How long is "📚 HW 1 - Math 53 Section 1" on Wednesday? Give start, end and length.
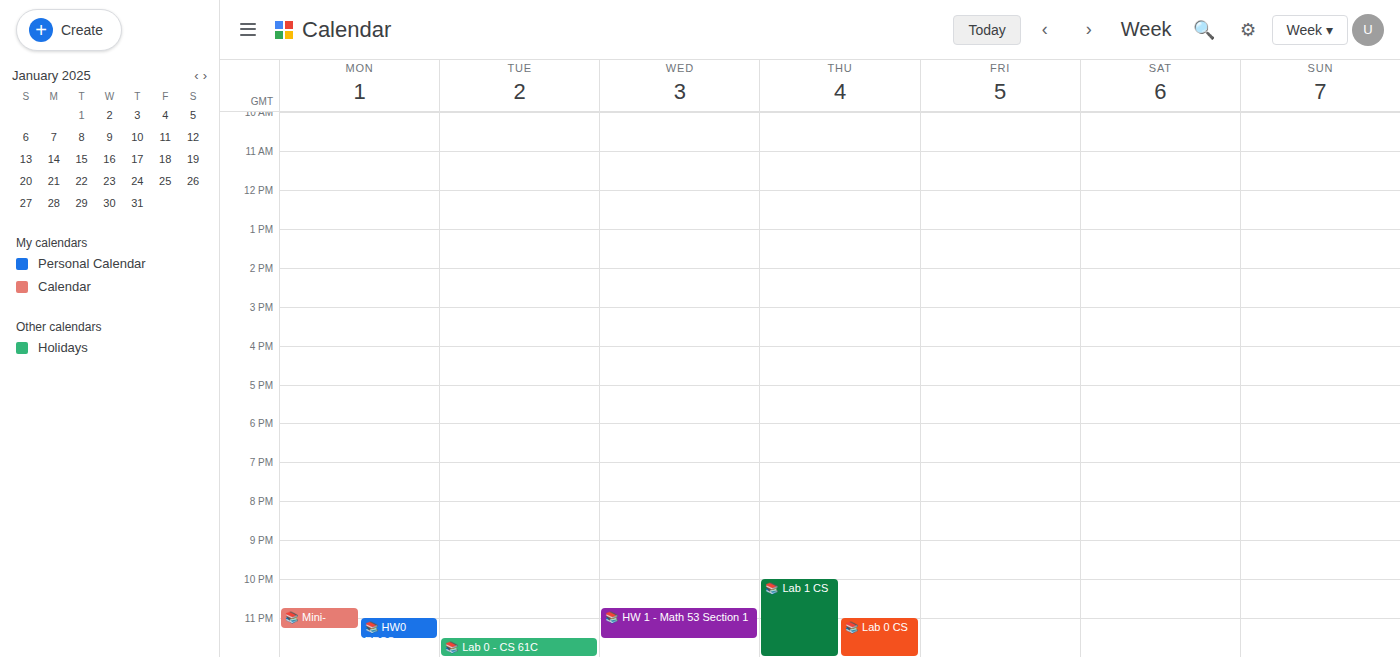
10:45 PM to 11:30 PM, 45 minutes